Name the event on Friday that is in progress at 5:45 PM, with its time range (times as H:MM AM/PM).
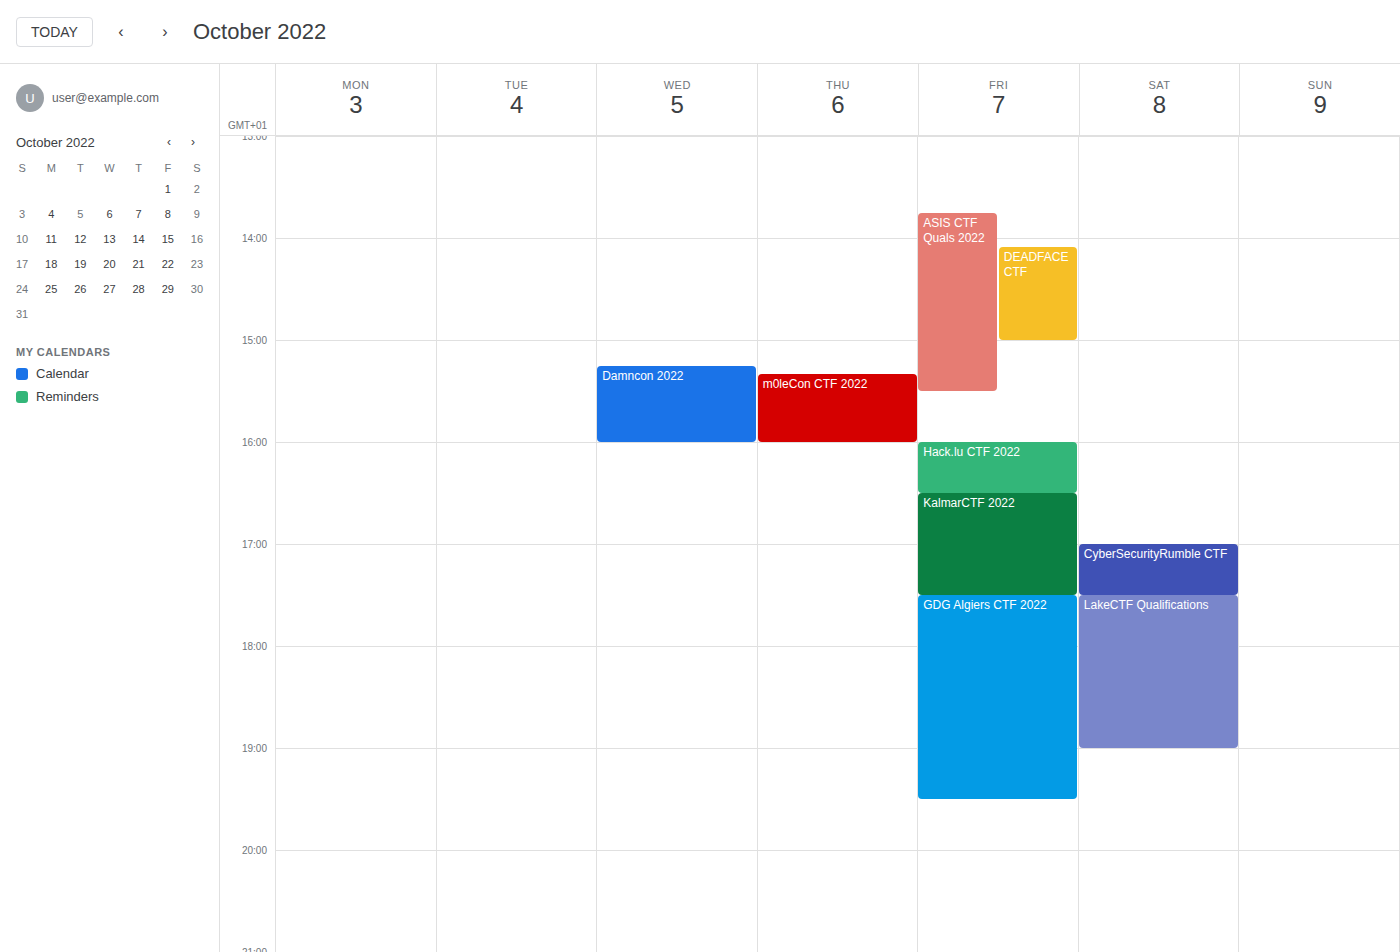
"GDG Algiers CTF 2022", 5:30 PM to 7:30 PM